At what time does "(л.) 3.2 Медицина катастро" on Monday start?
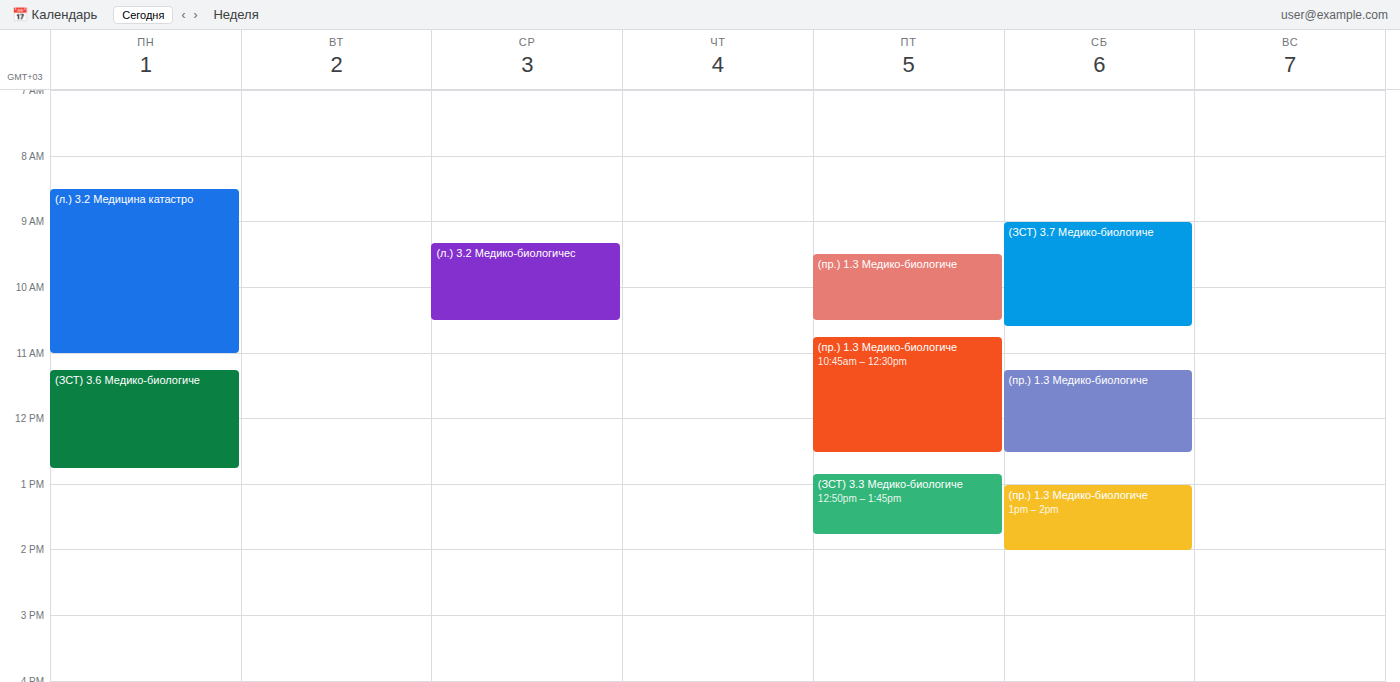
8:30 AM